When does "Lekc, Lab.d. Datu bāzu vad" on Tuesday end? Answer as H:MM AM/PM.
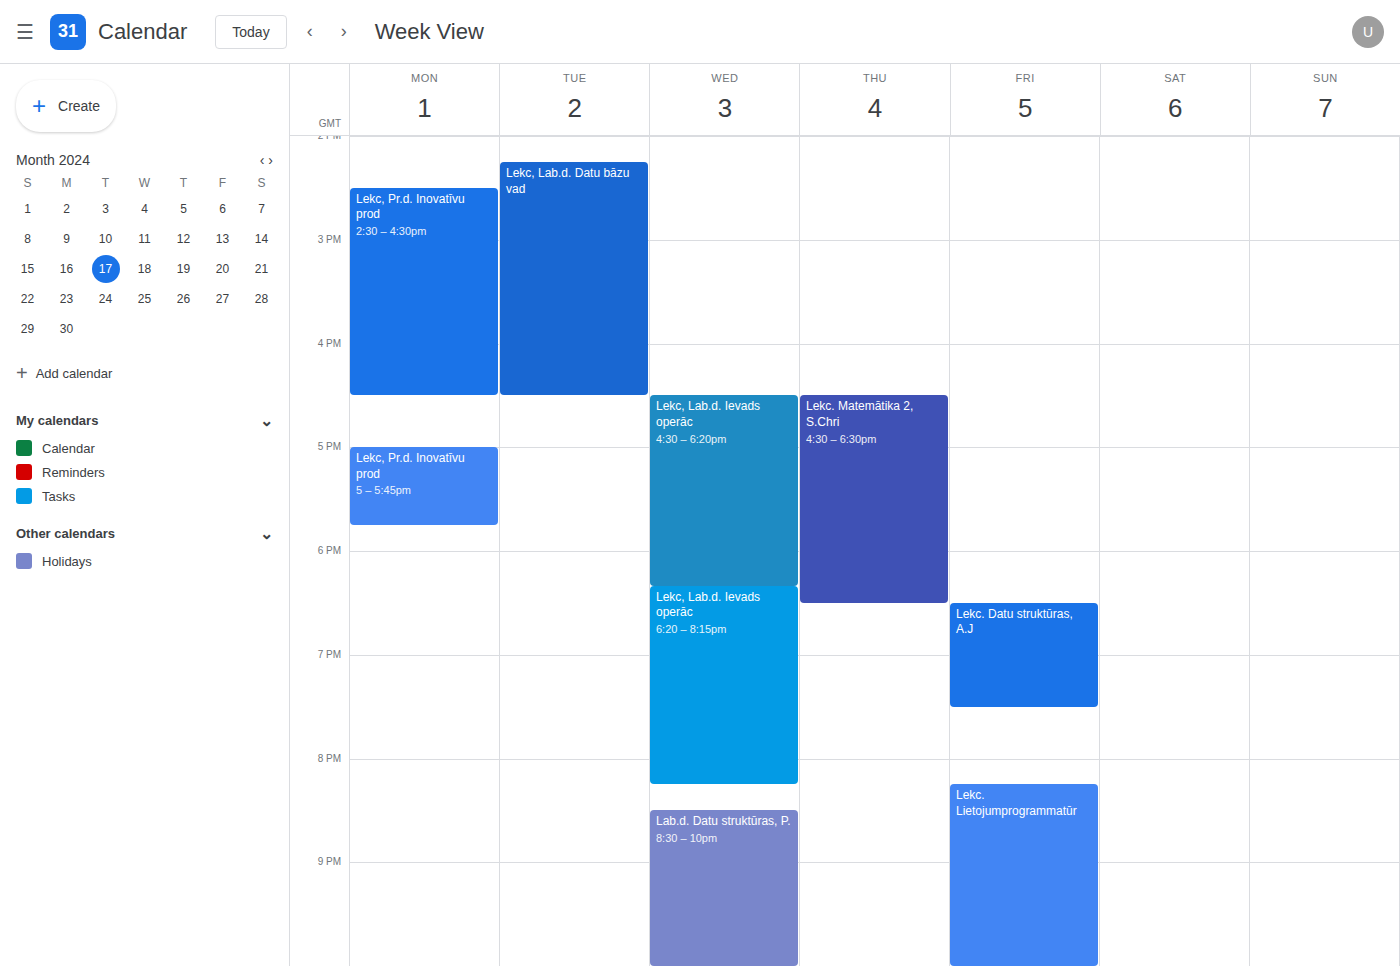
4:30 PM